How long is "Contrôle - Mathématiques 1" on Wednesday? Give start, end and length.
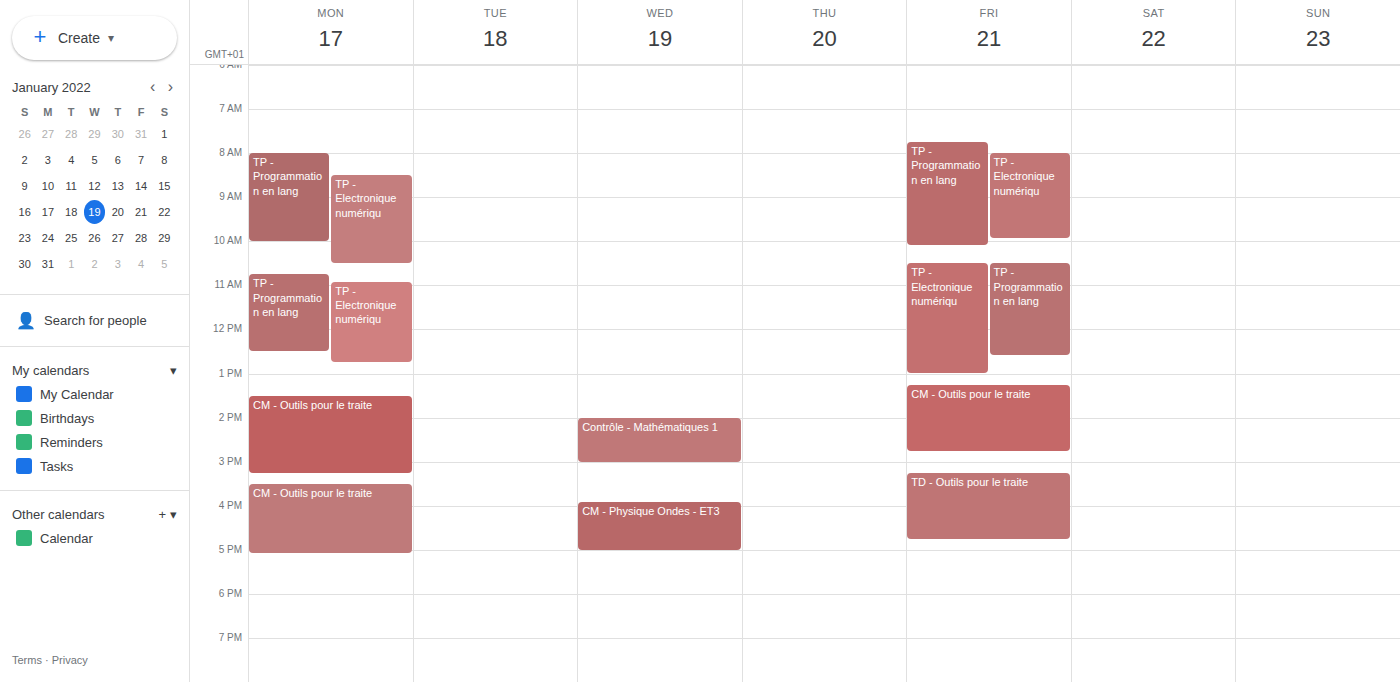
2:00 PM to 3:00 PM, 1 hour